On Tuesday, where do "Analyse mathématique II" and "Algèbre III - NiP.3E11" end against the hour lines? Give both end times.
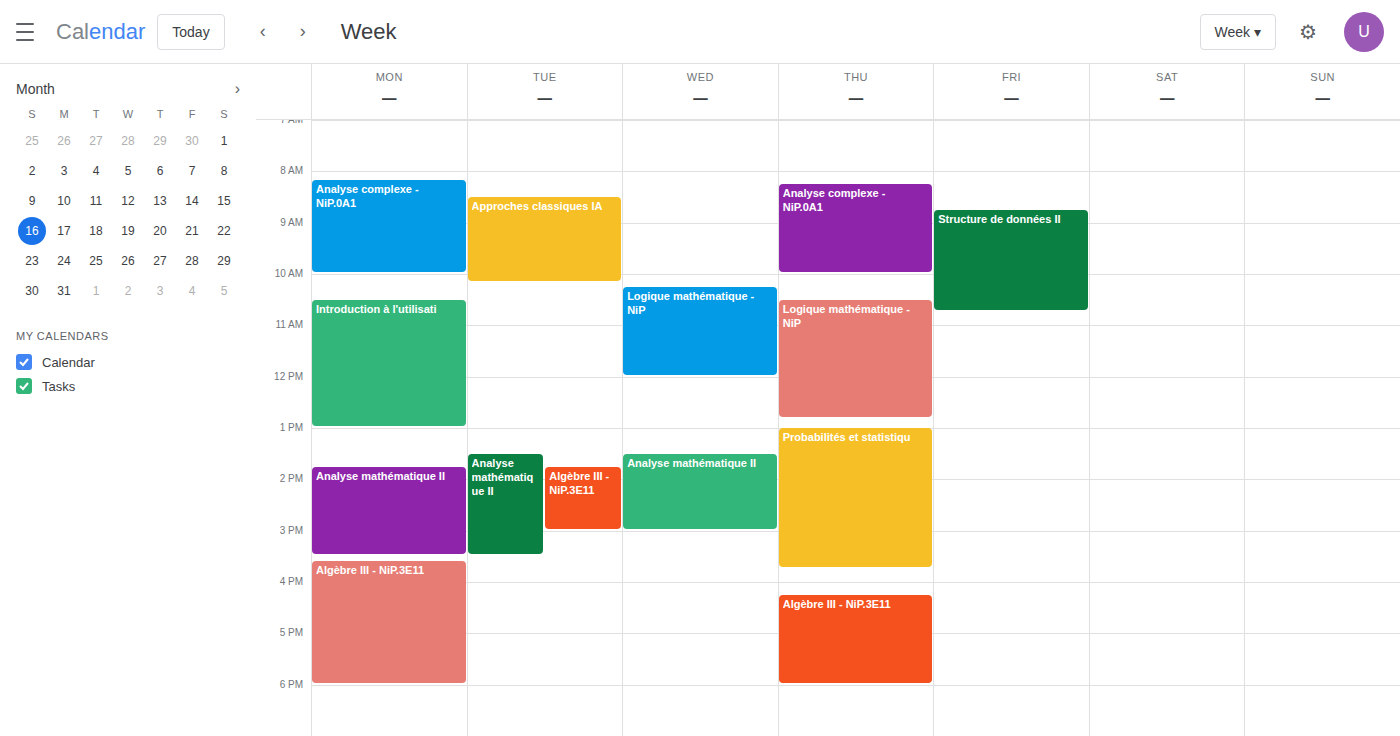
"Analyse mathématique II": 3:30 PM, halfway between the 3 PM and 4 PM lines. "Algèbre III - NiP.3E11": 3:00 PM, exactly on the 3 PM line.